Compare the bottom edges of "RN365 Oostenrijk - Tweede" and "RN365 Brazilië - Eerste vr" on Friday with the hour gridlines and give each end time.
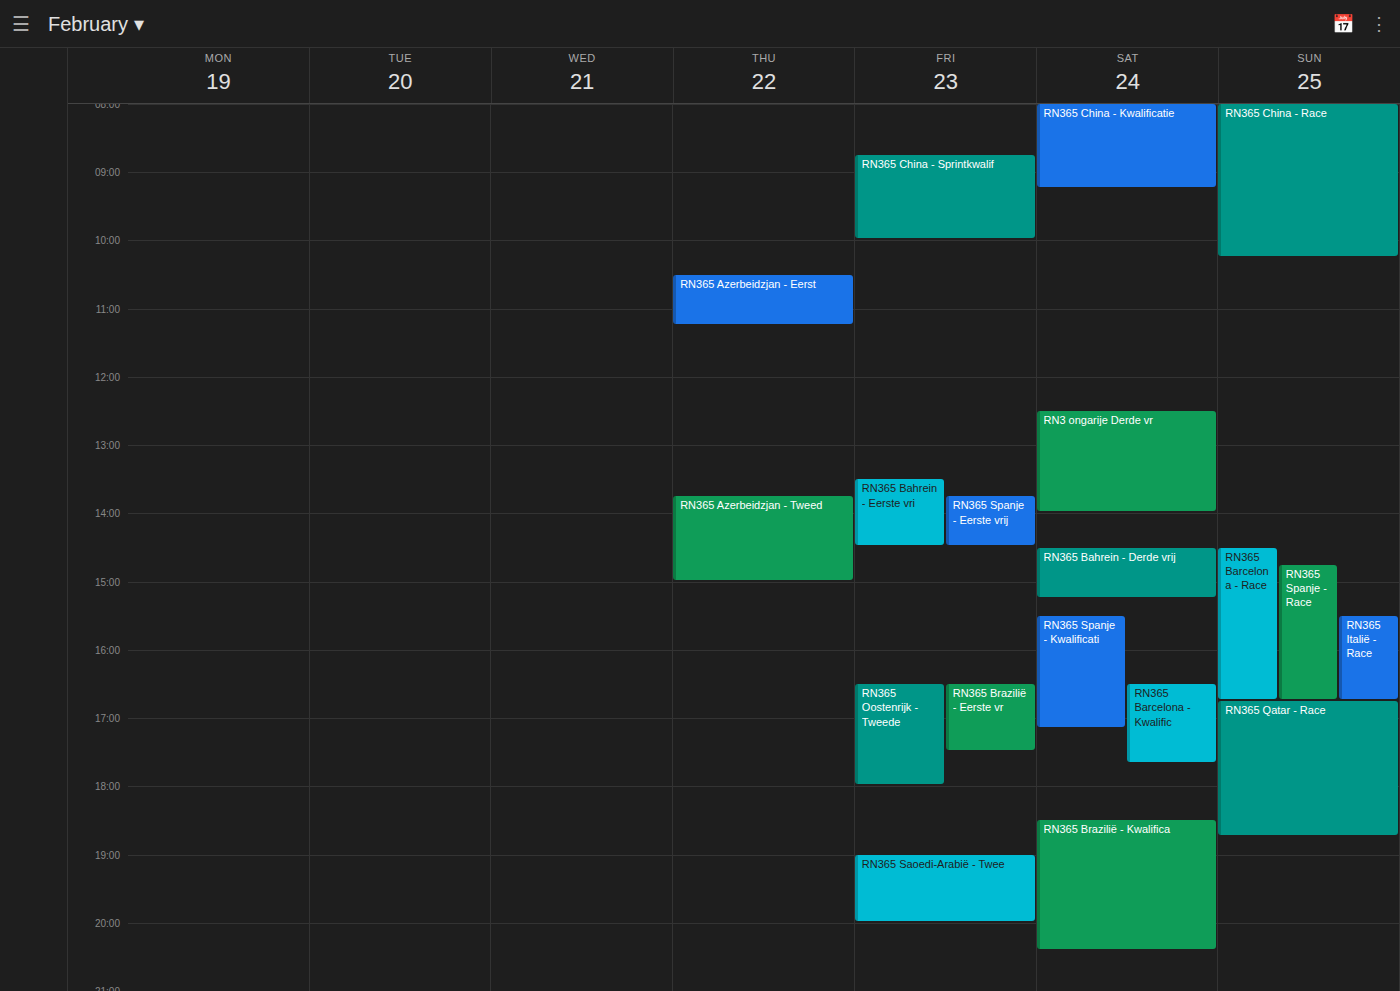
"RN365 Oostenrijk - Tweede": 6:00 PM, exactly on the 6 PM line. "RN365 Brazilië - Eerste vr": 5:30 PM, halfway between the 5 PM and 6 PM lines.